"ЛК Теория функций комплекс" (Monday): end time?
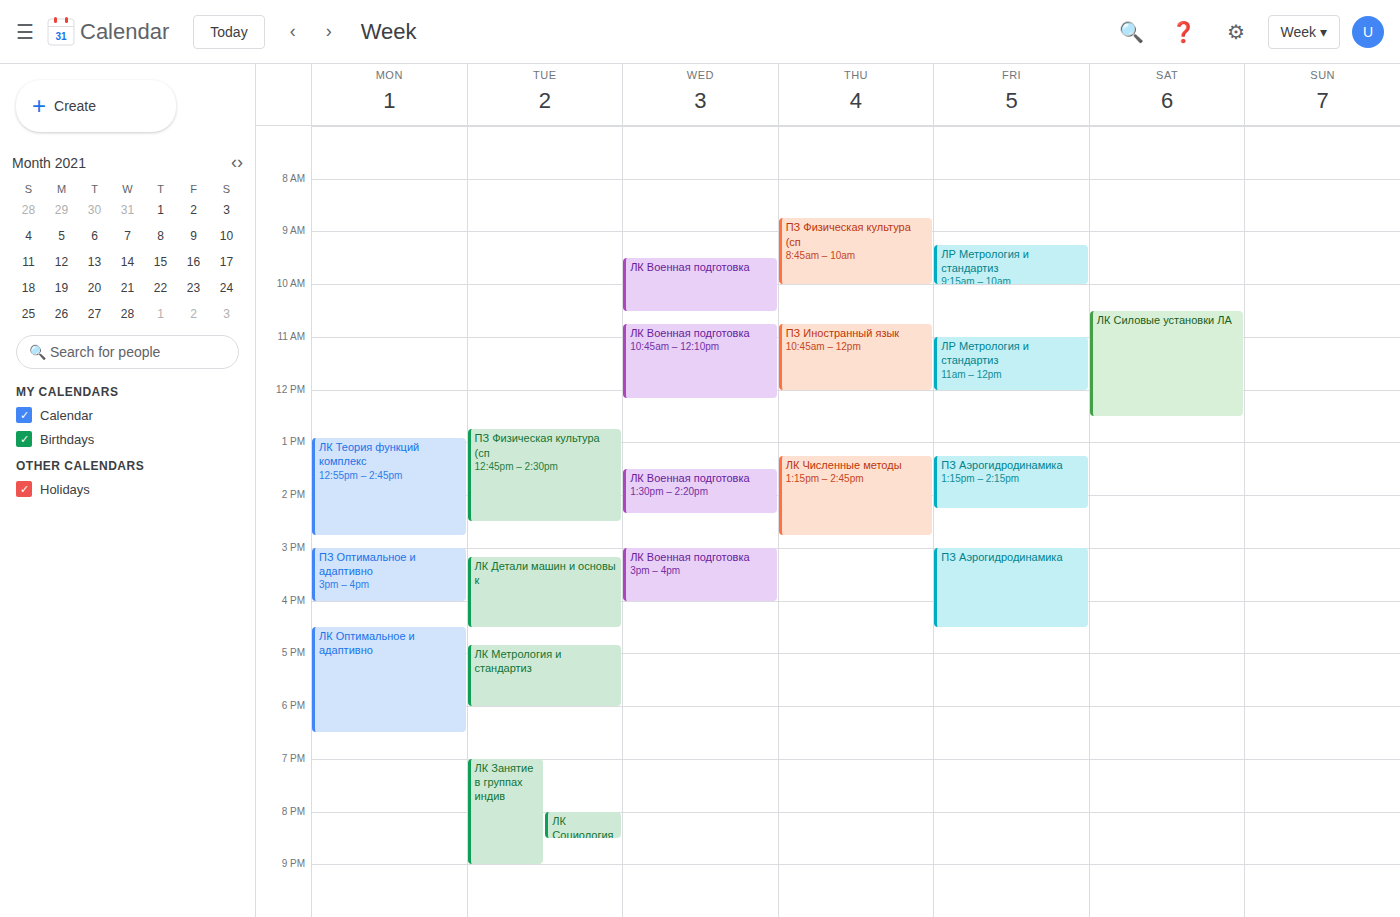
2:45 PM